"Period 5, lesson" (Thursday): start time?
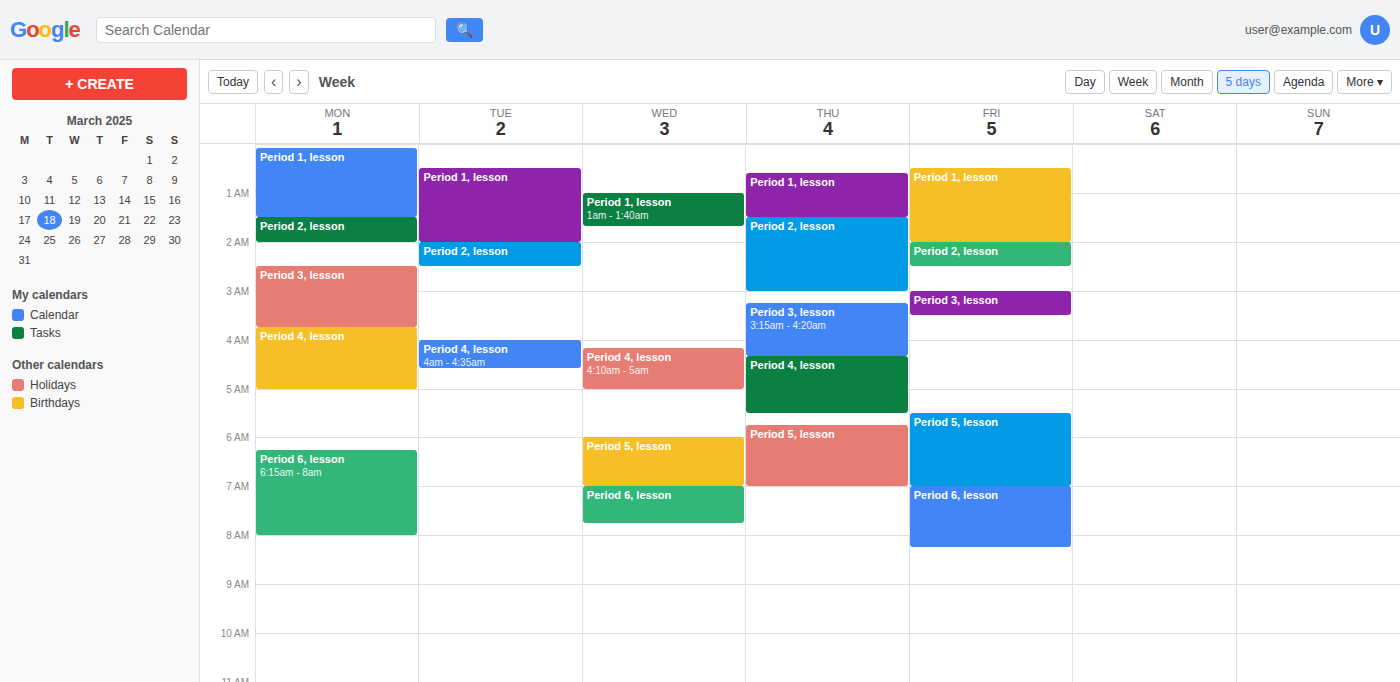
5:45 AM